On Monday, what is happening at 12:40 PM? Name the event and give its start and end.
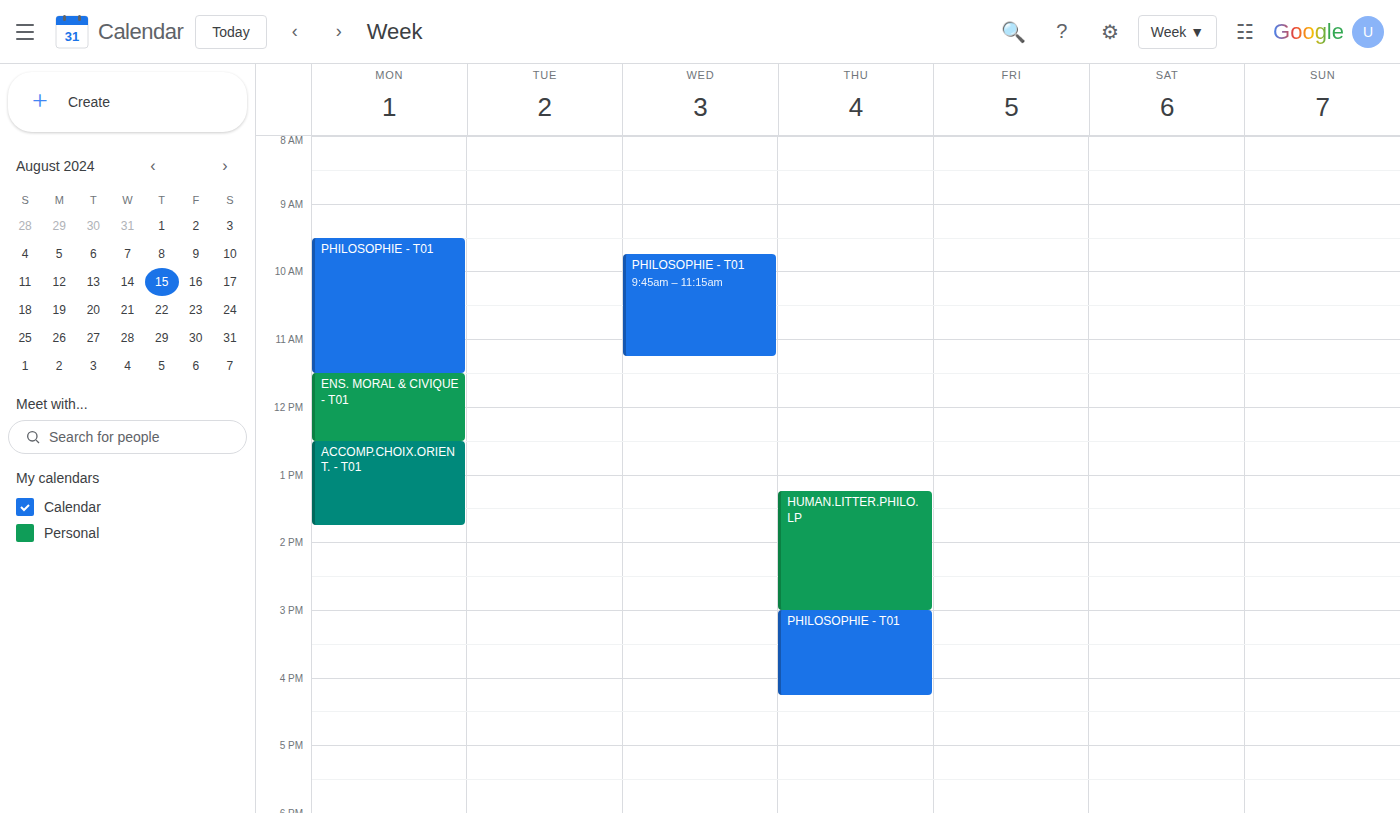
"ACCOMP.CHOIX.ORIENT. - T01", 12:30 PM to 1:45 PM